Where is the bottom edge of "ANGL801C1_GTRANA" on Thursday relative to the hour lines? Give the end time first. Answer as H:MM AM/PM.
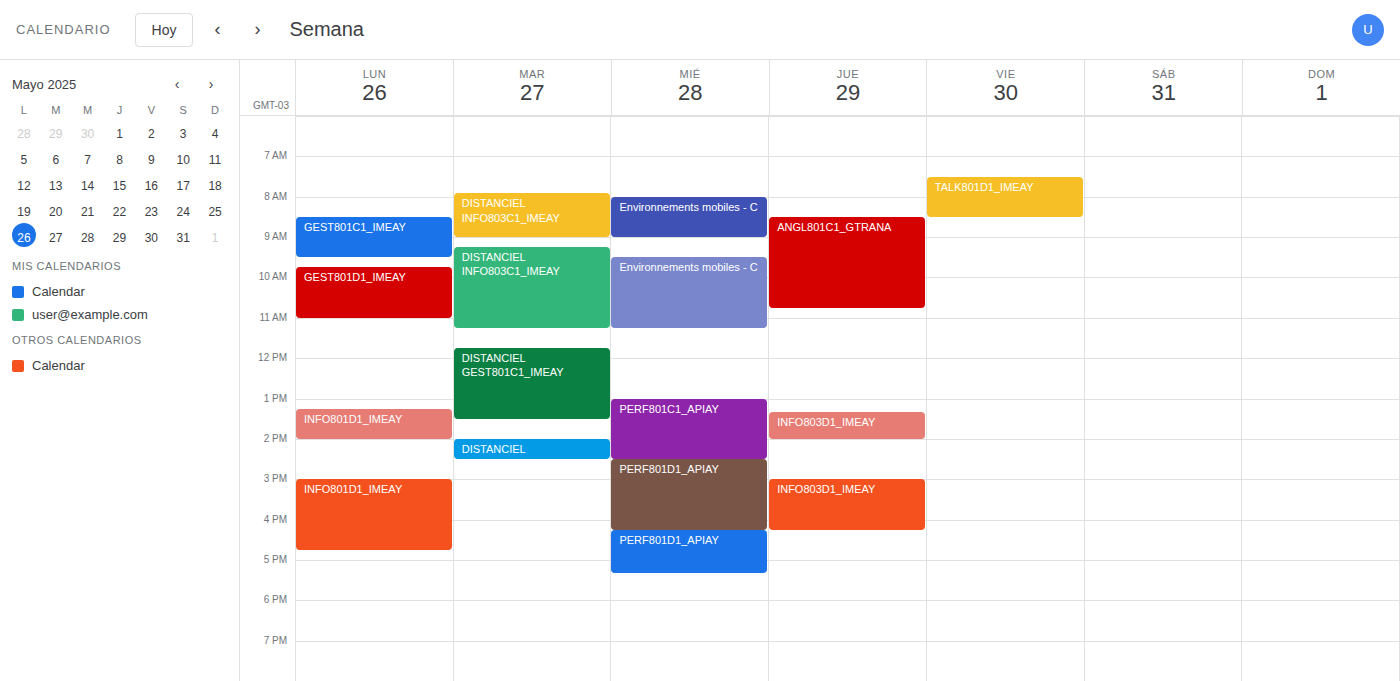
10:45 AM -- neither: three quarters of the way from the 10 AM line to the 11 AM line.